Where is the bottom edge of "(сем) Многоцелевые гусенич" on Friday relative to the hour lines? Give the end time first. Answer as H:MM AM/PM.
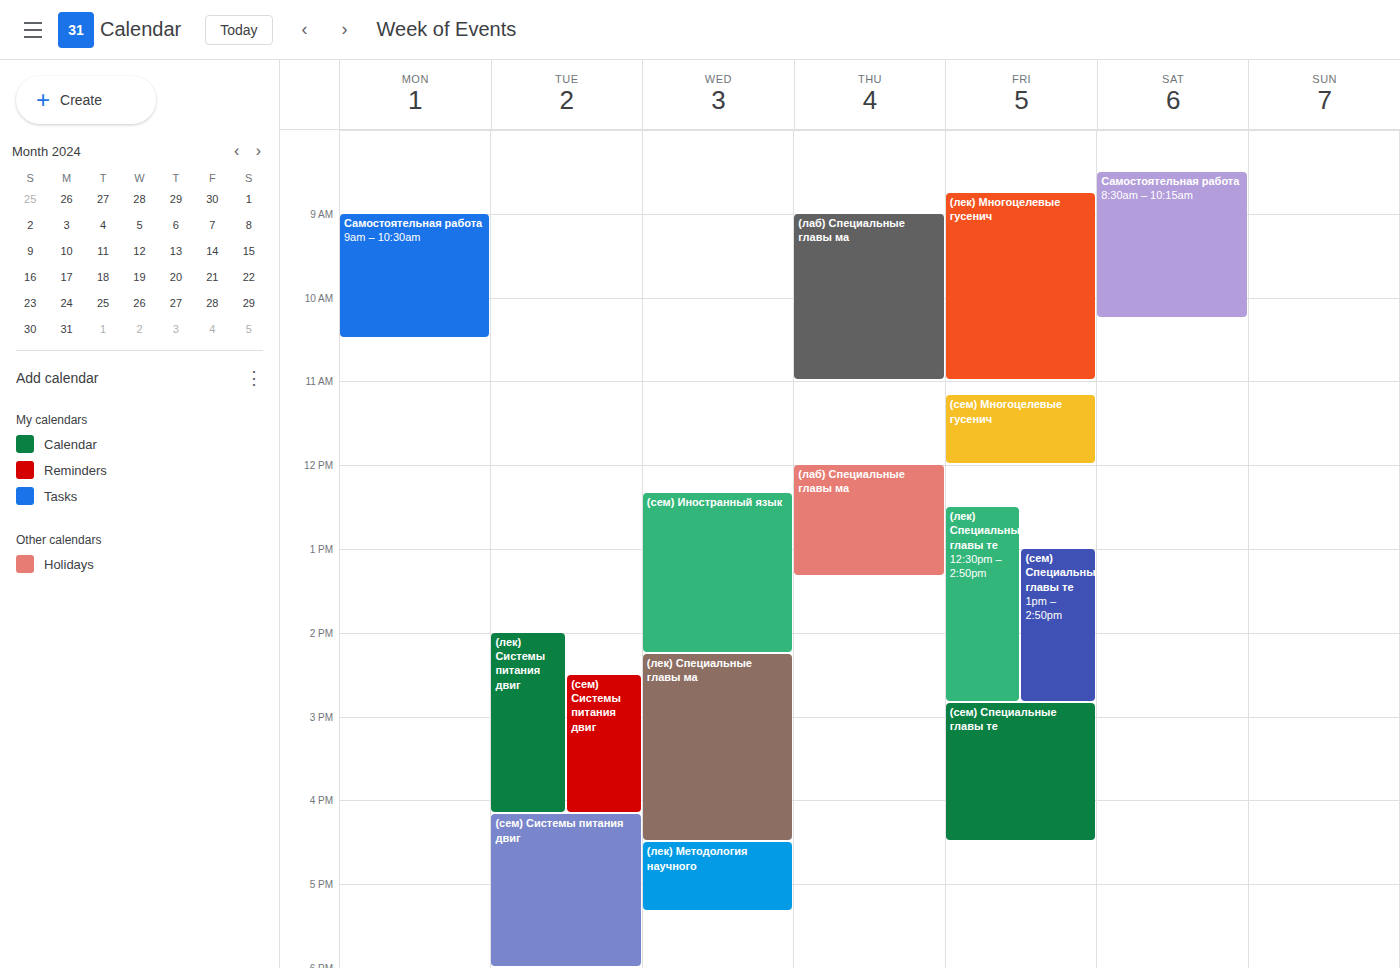
12:00 PM -- exactly on the 12 PM line.